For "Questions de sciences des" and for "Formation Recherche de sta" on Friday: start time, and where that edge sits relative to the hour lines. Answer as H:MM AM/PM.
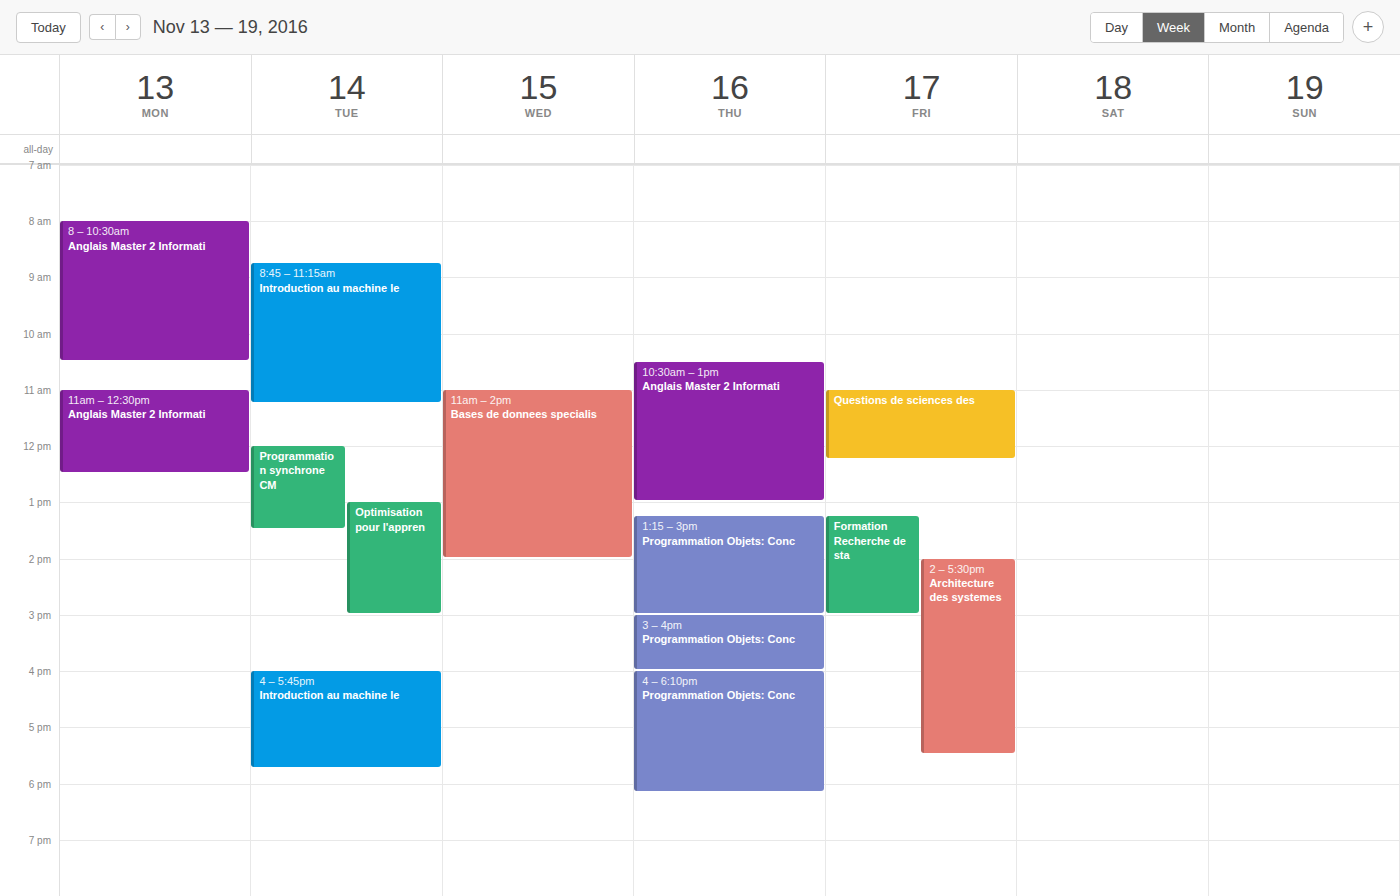
"Questions de sciences des": 11:00 AM, exactly on the 11 AM line. "Formation Recherche de sta": 1:15 PM, neither: a quarter of the way from the 1 PM line to the 2 PM line.